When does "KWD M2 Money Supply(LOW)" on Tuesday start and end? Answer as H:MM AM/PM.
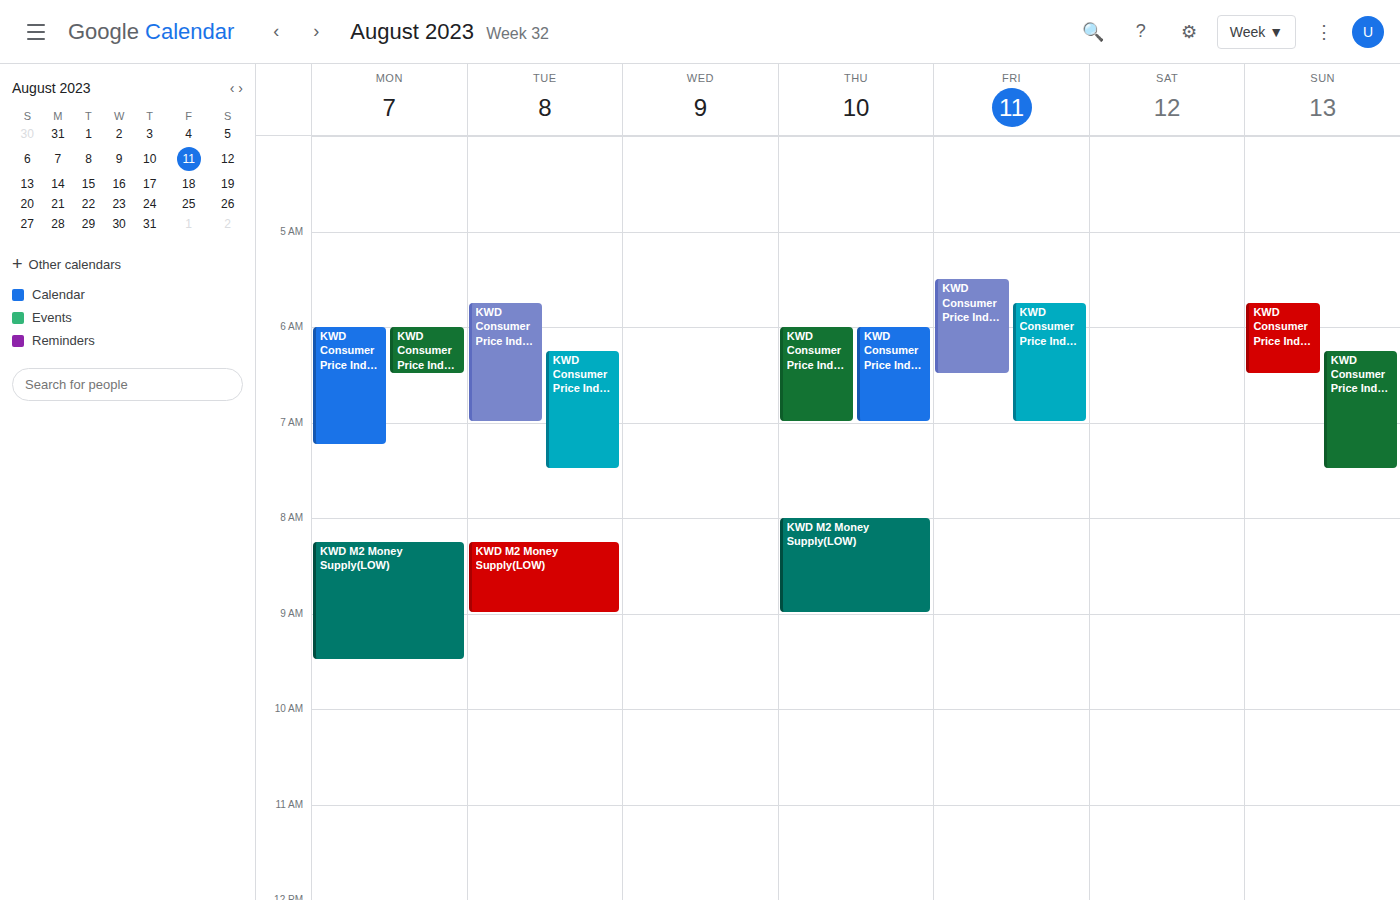
8:15 AM to 9:00 AM